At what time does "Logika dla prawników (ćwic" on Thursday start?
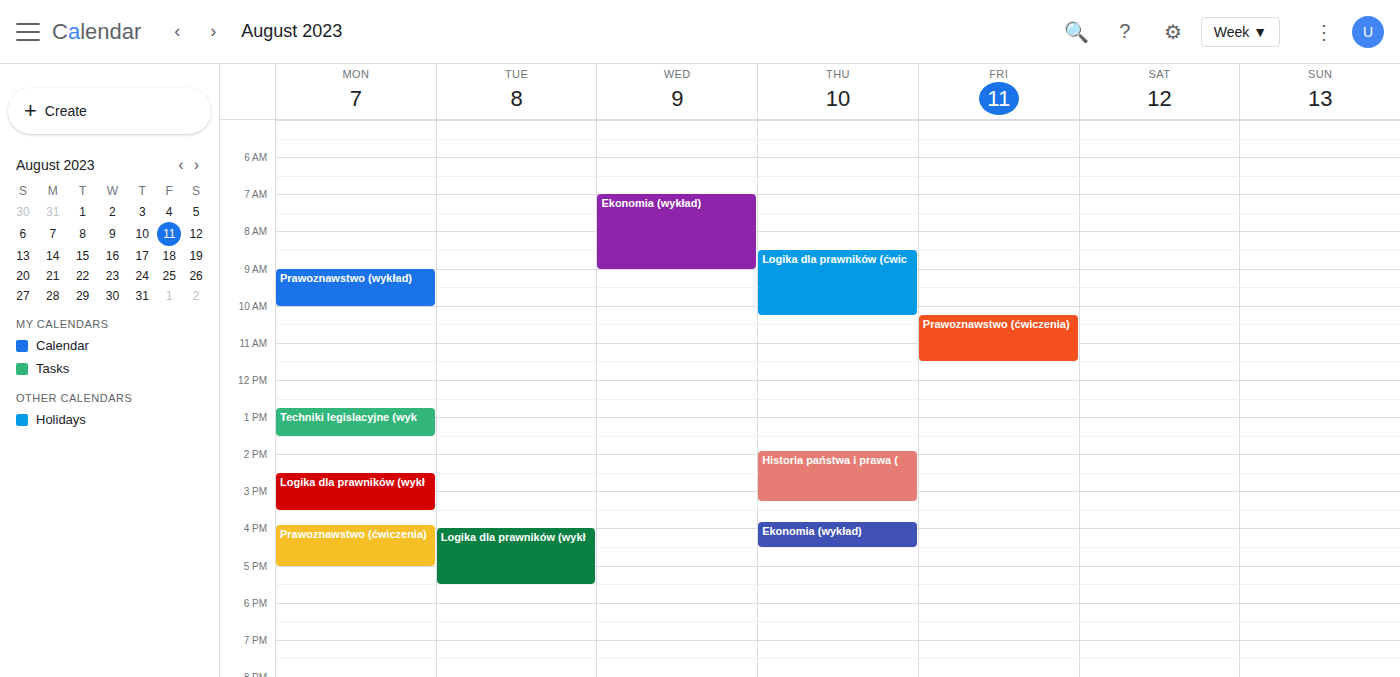
8:30 AM